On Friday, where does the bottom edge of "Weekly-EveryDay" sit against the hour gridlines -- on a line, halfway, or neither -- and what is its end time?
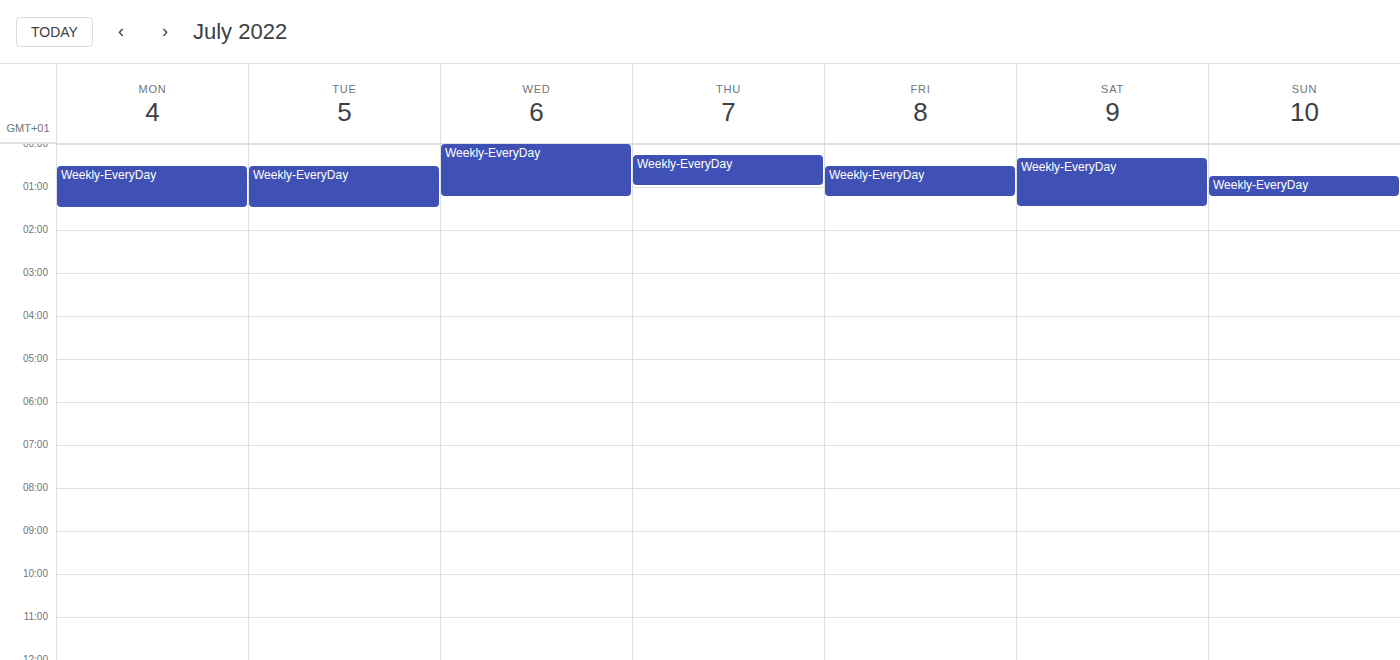
01:15 -- neither: a quarter of the way from the 01:00 line to the 02:00 line.